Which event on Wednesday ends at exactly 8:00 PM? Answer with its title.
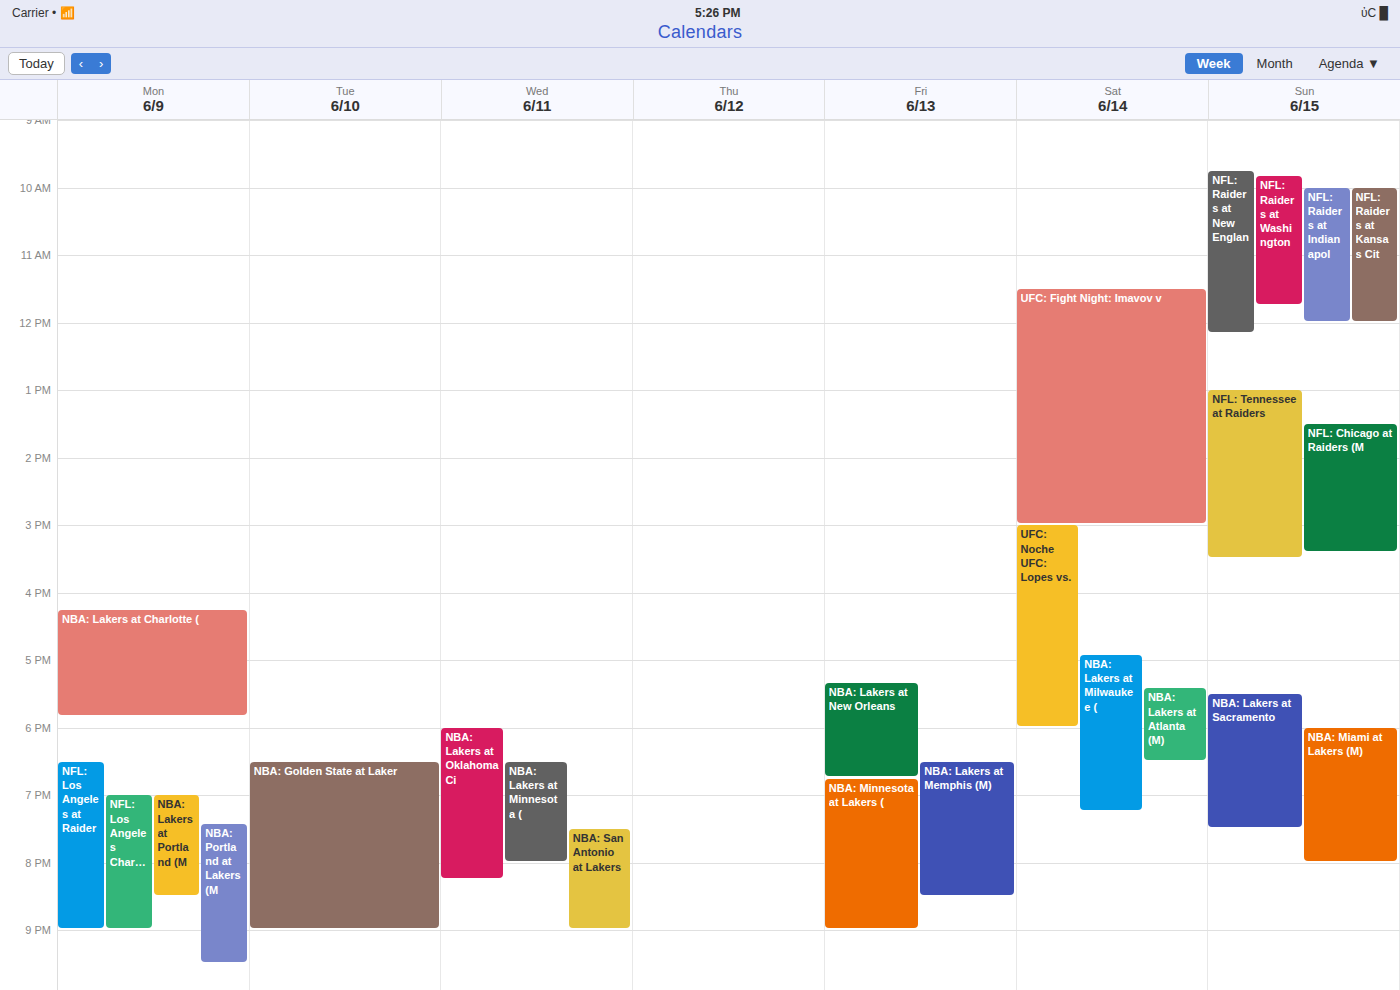
"NBA: Lakers at Minnesota ("